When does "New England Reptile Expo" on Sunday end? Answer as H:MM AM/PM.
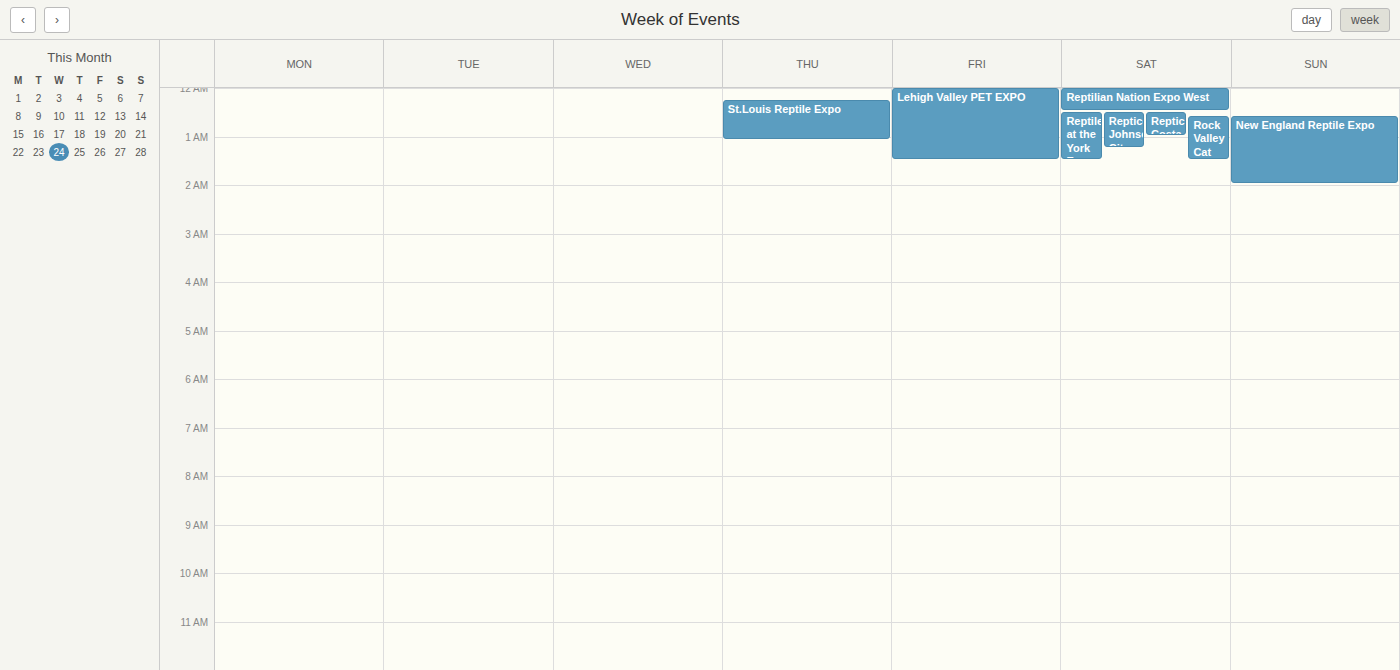
2:00 AM